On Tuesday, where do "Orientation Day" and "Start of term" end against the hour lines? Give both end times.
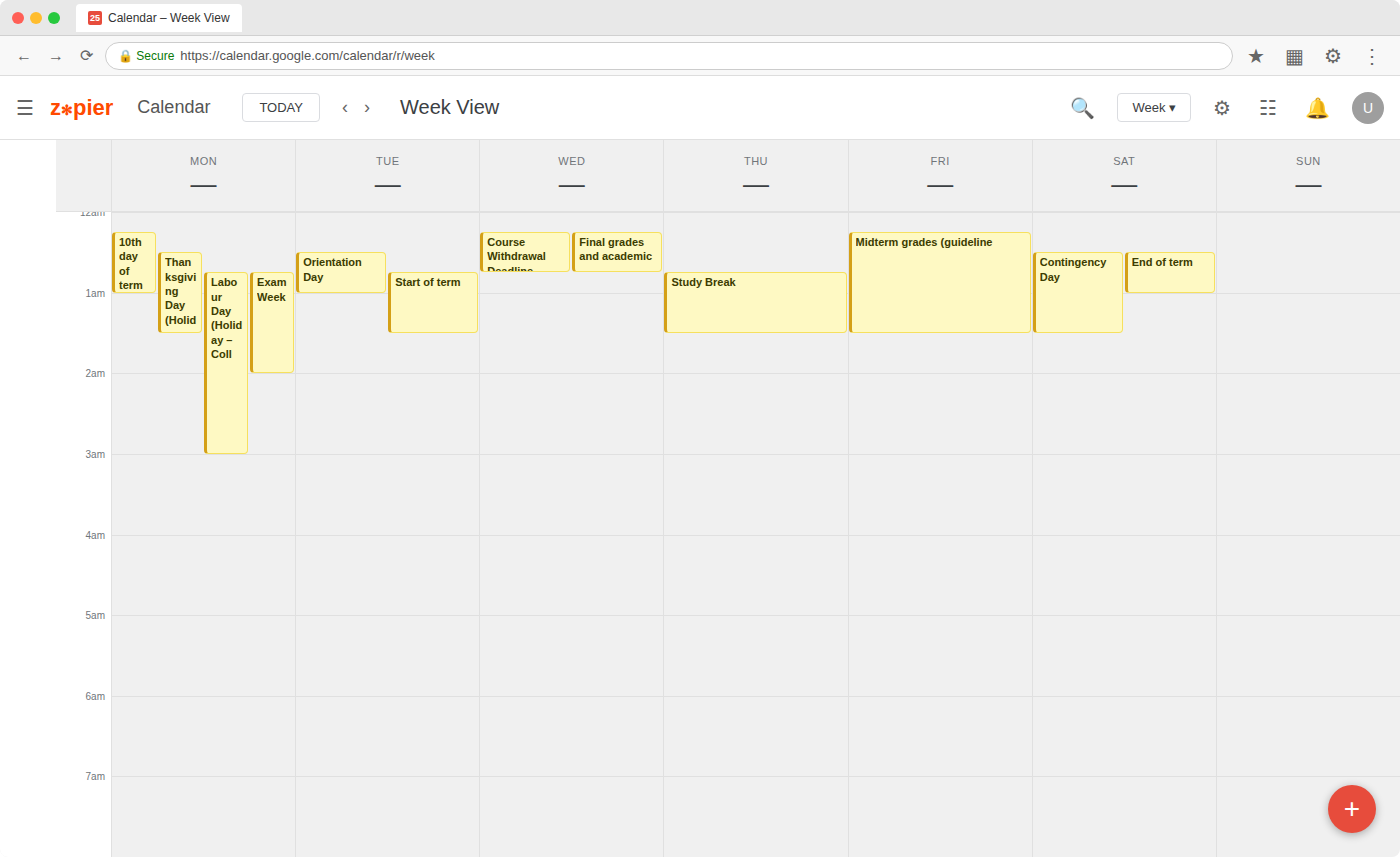
"Orientation Day": 1:00 AM, exactly on the 1 AM line. "Start of term": 1:30 AM, halfway between the 1 AM and 2 AM lines.